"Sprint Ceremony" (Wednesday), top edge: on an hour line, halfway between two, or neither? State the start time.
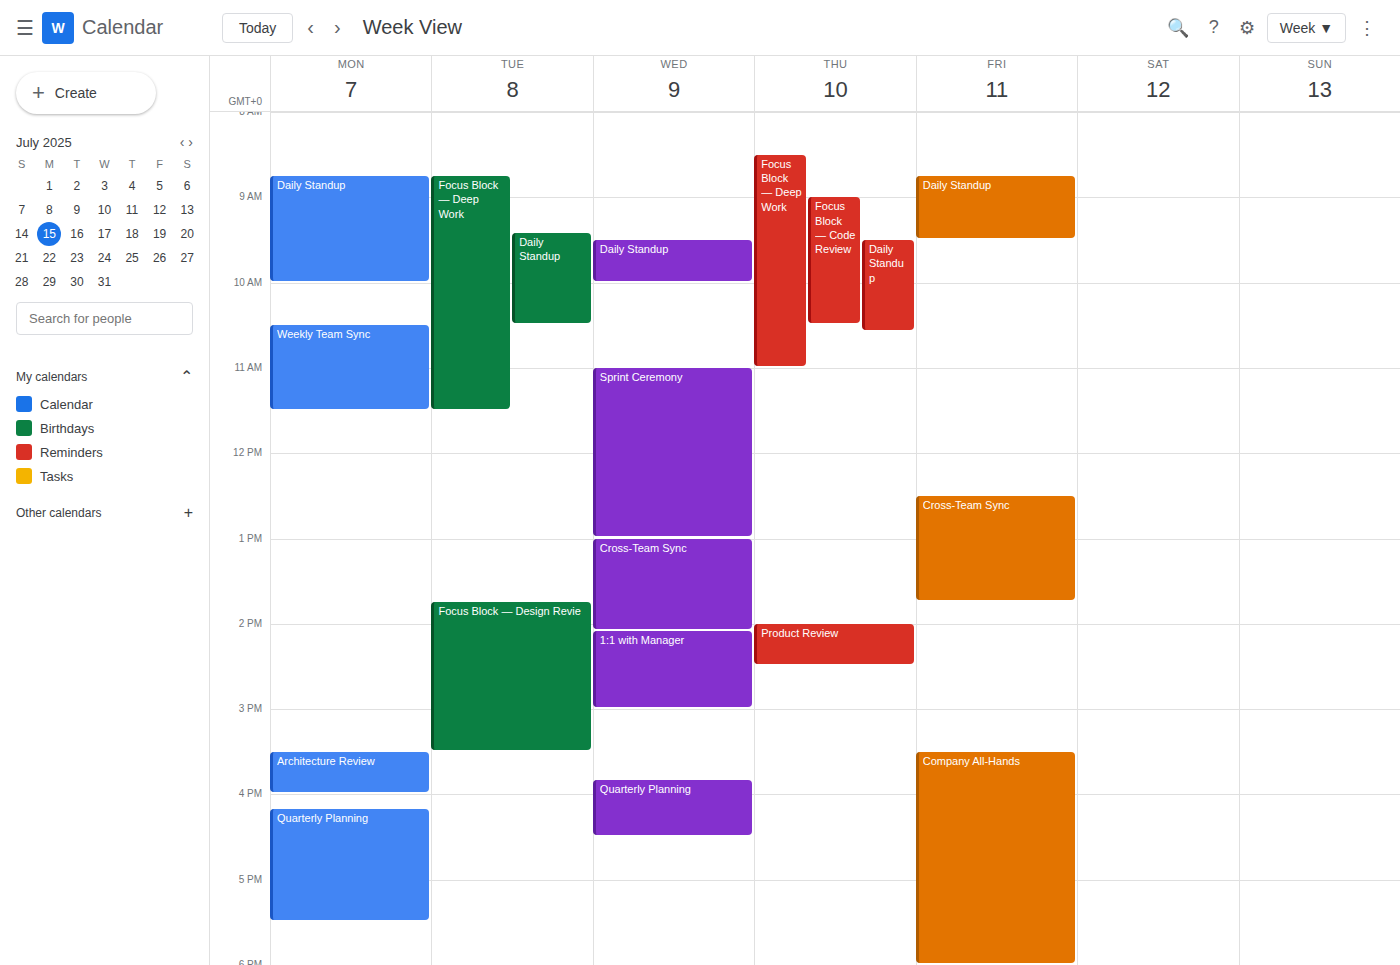
11:00 -- exactly on the 11:00 line.